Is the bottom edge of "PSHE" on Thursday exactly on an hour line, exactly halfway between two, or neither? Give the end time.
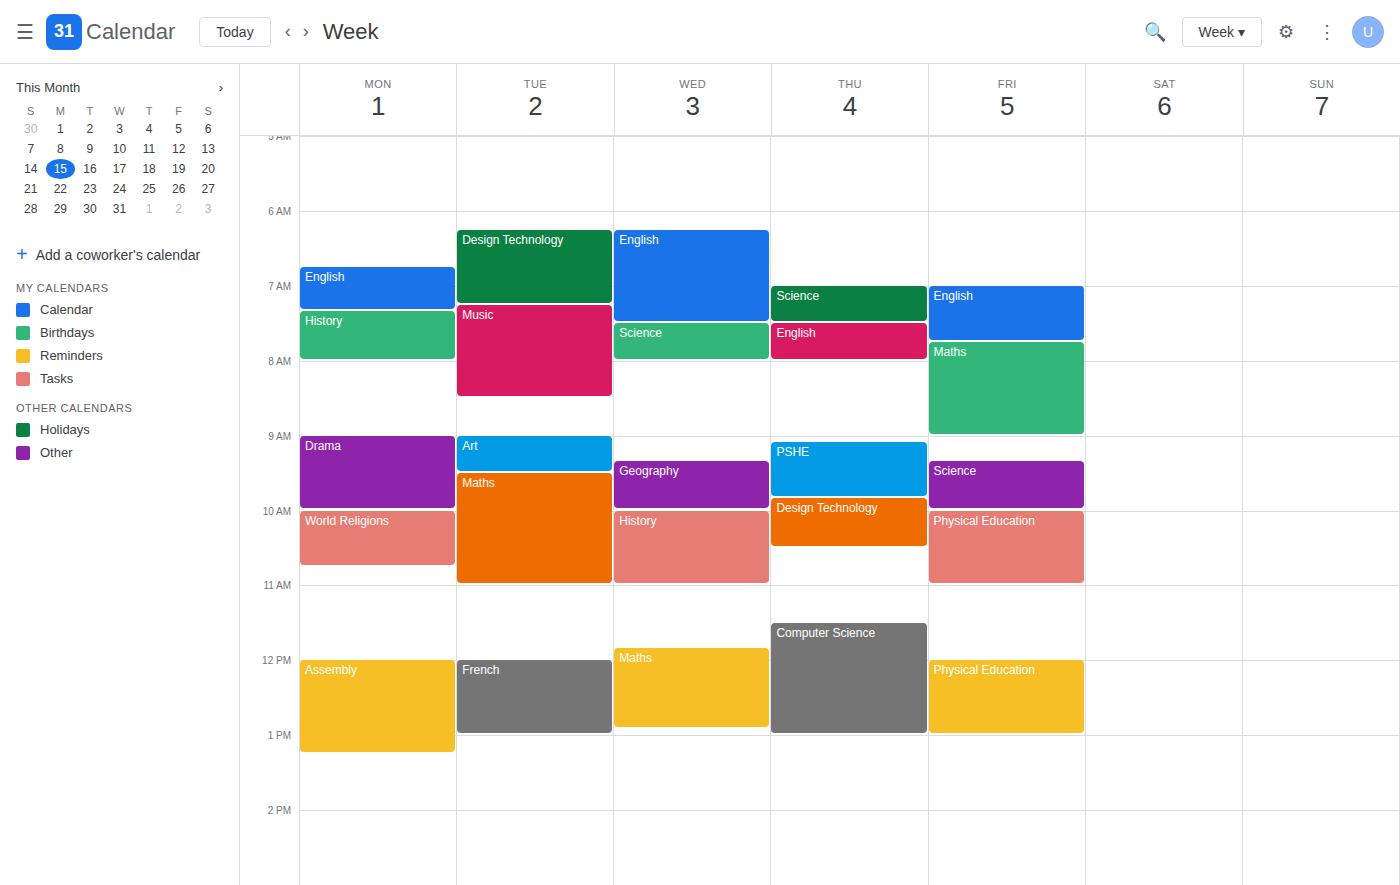
9:50 AM -- neither: 50 minutes below the 9 AM line and 10 minutes above the 10 AM line.